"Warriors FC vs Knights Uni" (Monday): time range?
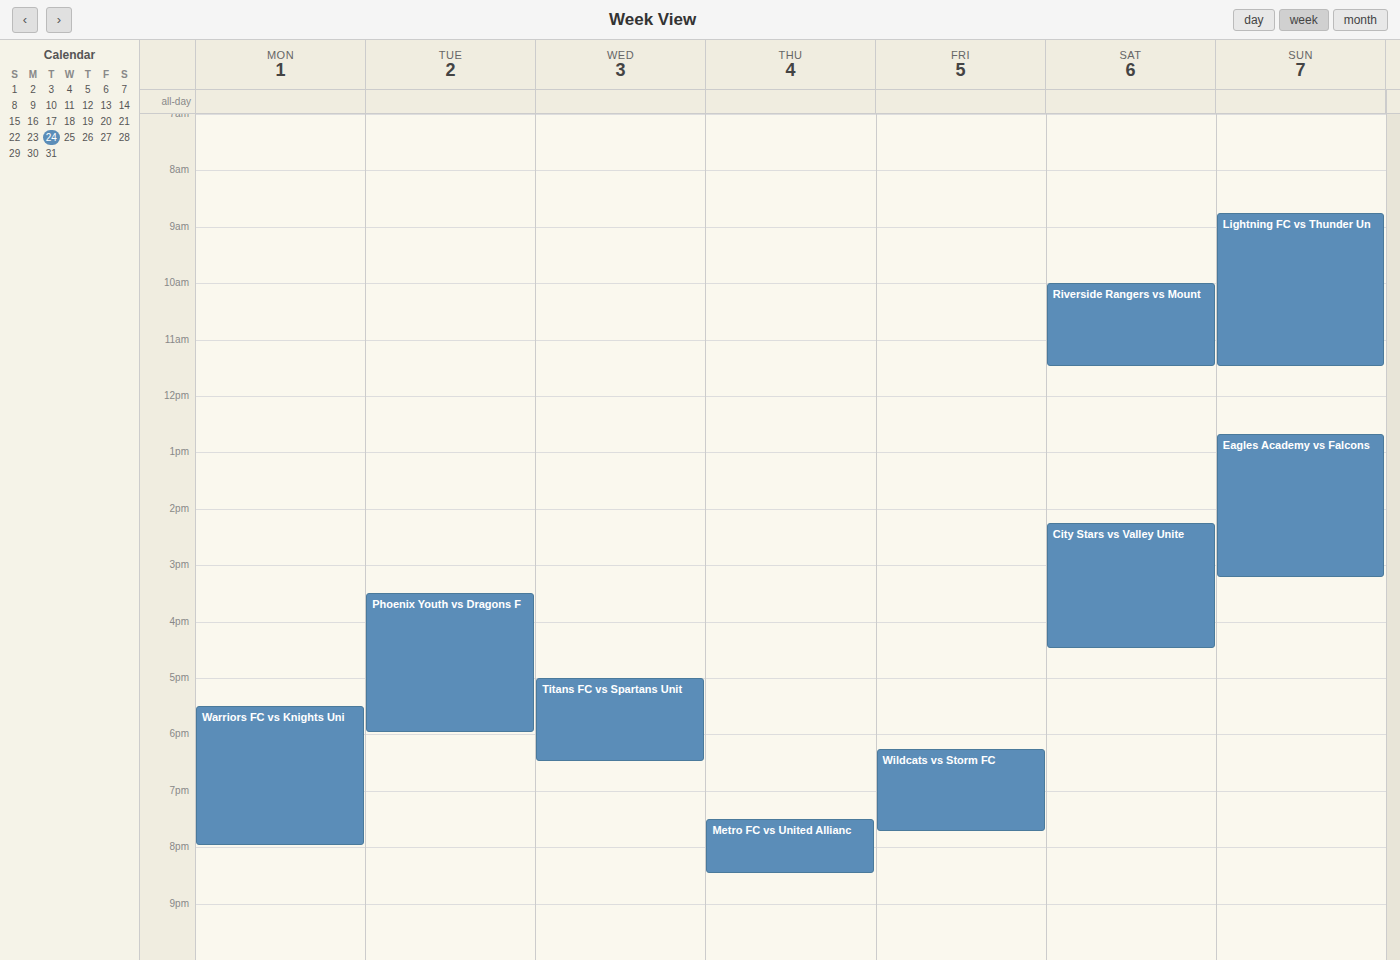
5:30 PM to 8:00 PM